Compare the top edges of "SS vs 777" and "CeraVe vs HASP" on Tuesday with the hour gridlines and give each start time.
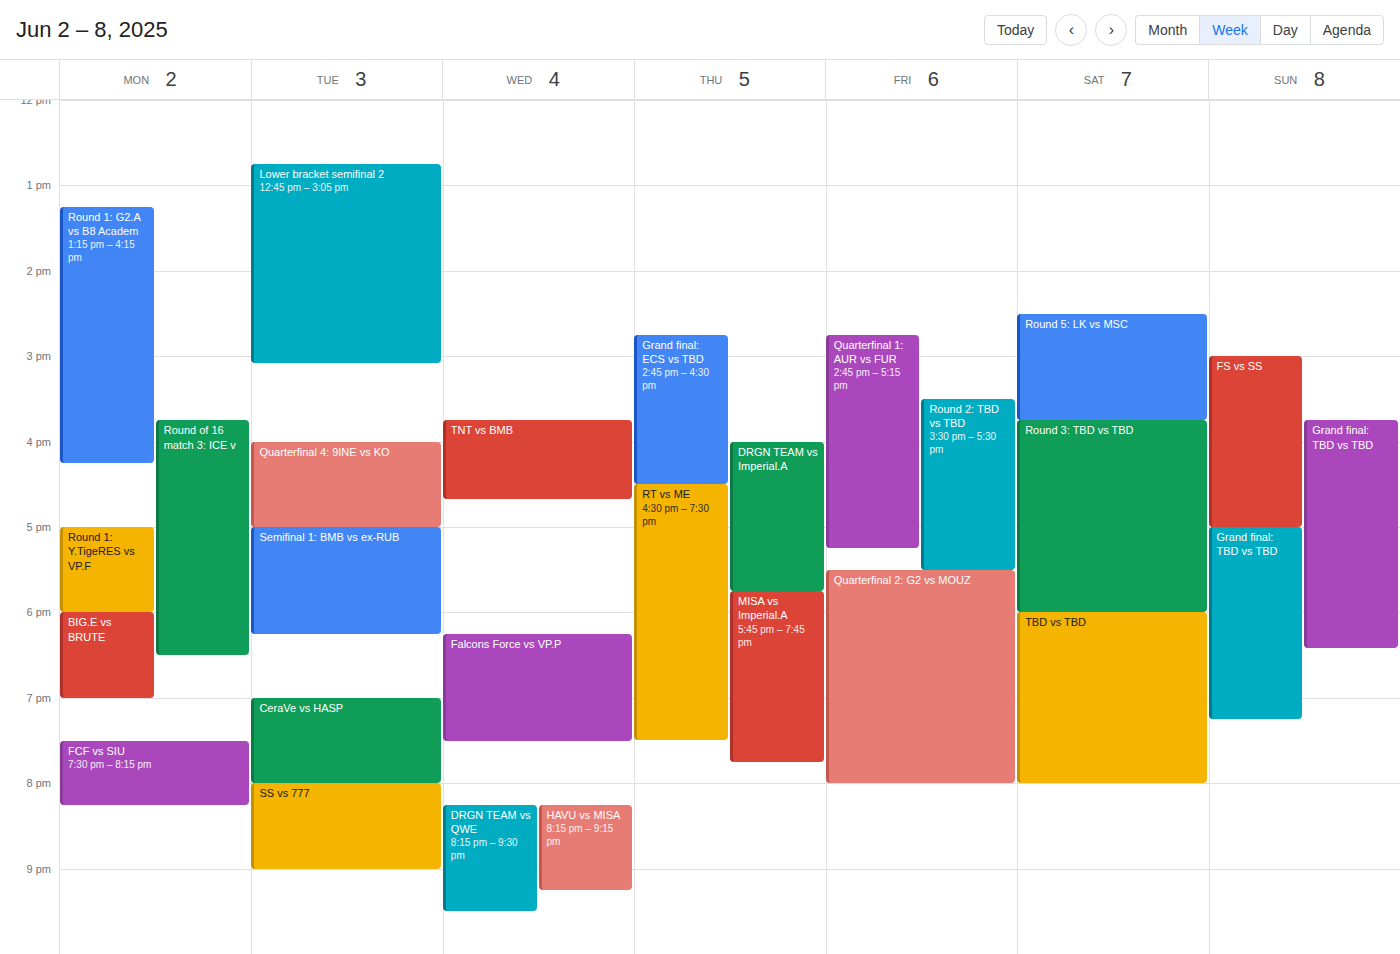
"SS vs 777": 8:00 PM, exactly on the 8 PM line. "CeraVe vs HASP": 7:00 PM, exactly on the 7 PM line.